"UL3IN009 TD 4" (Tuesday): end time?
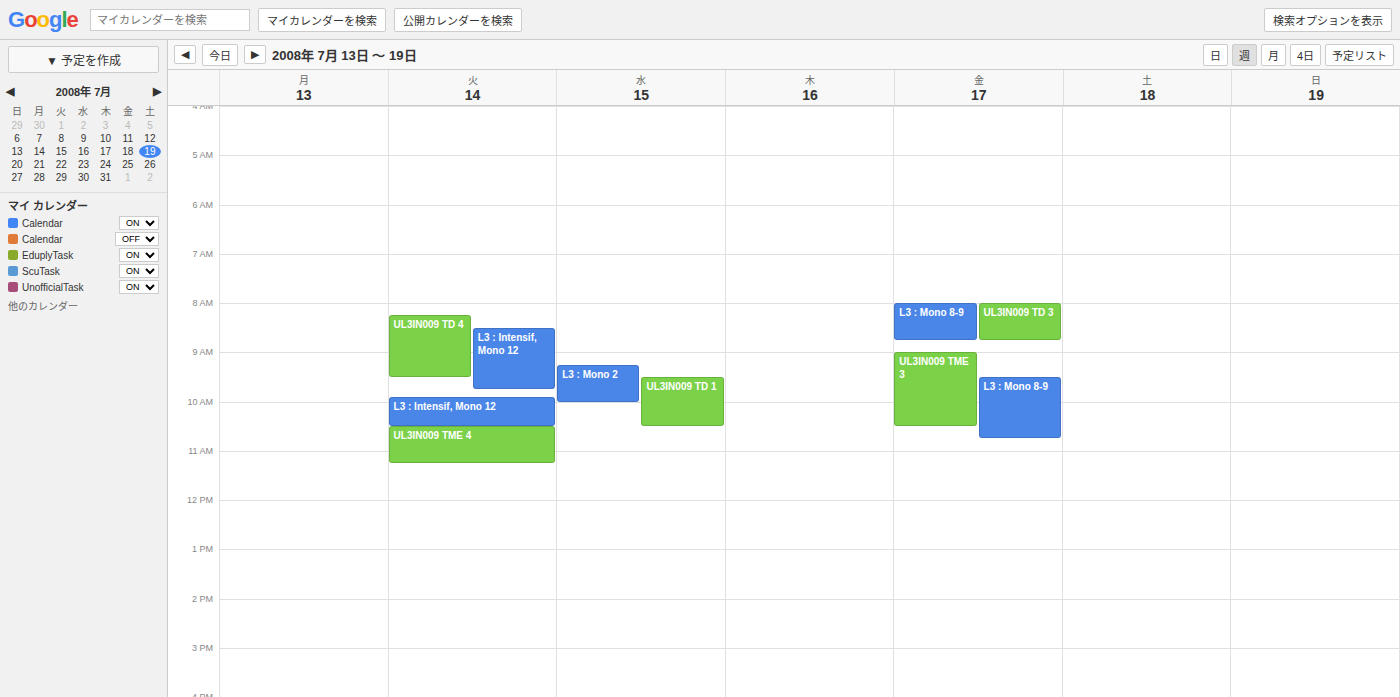
9:30 AM